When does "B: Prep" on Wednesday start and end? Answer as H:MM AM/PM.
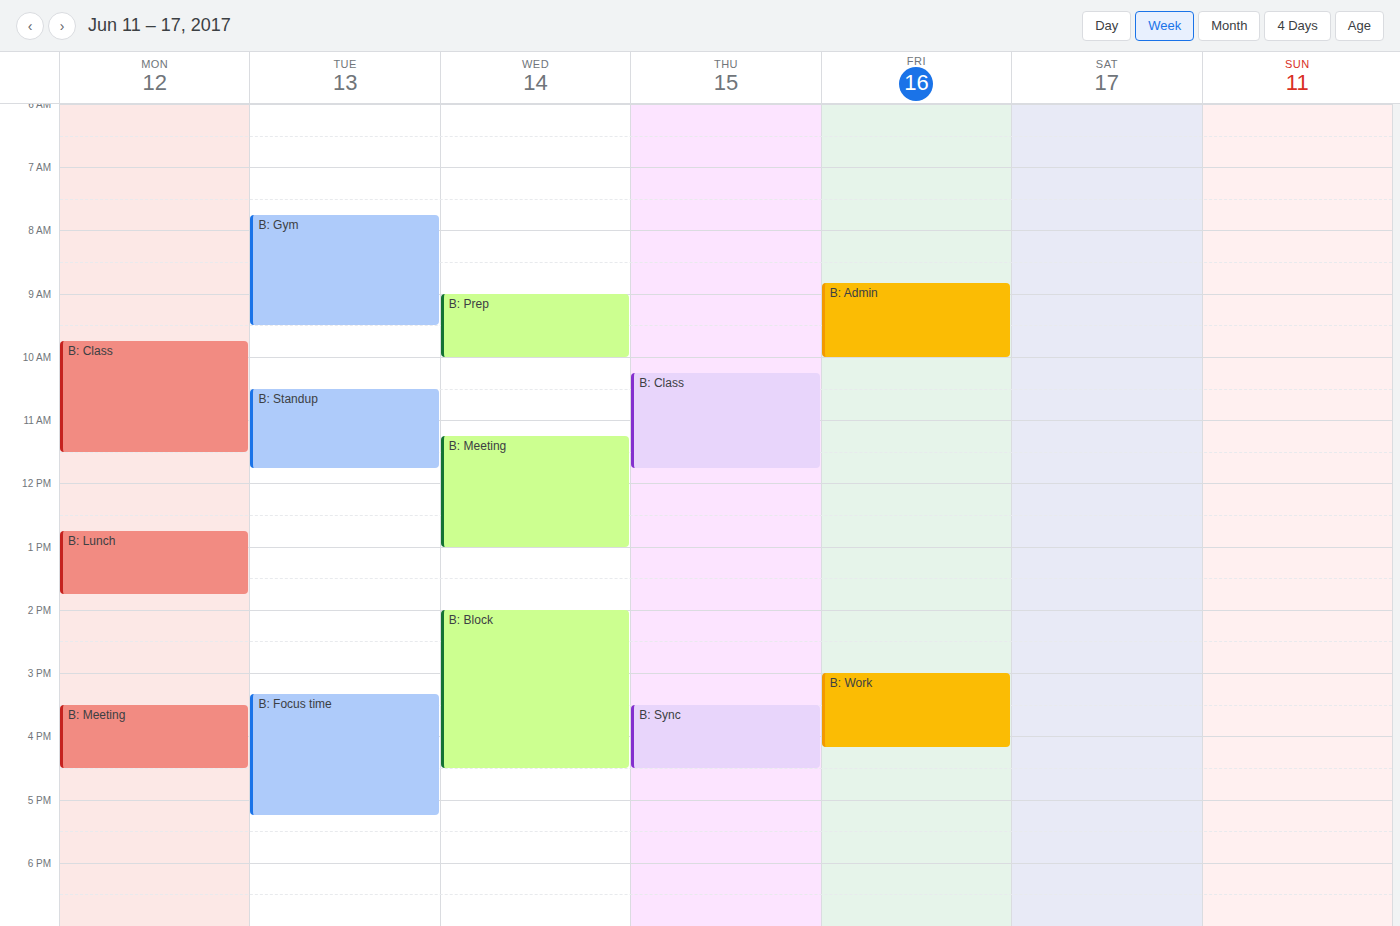
9:00 AM to 10:00 AM